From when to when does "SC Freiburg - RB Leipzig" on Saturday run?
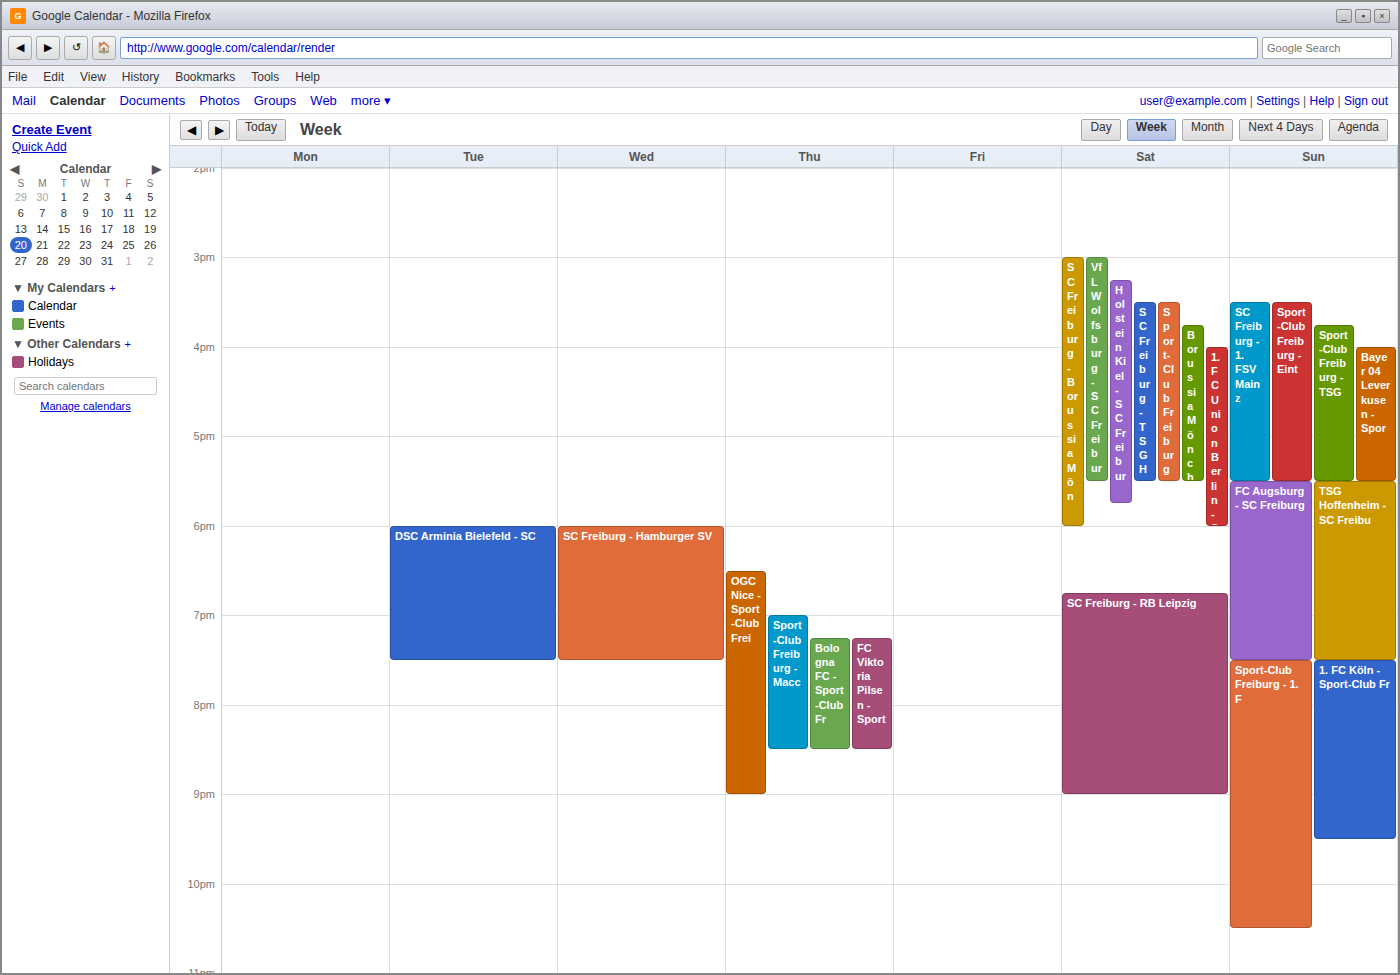
6:45 PM to 9:00 PM